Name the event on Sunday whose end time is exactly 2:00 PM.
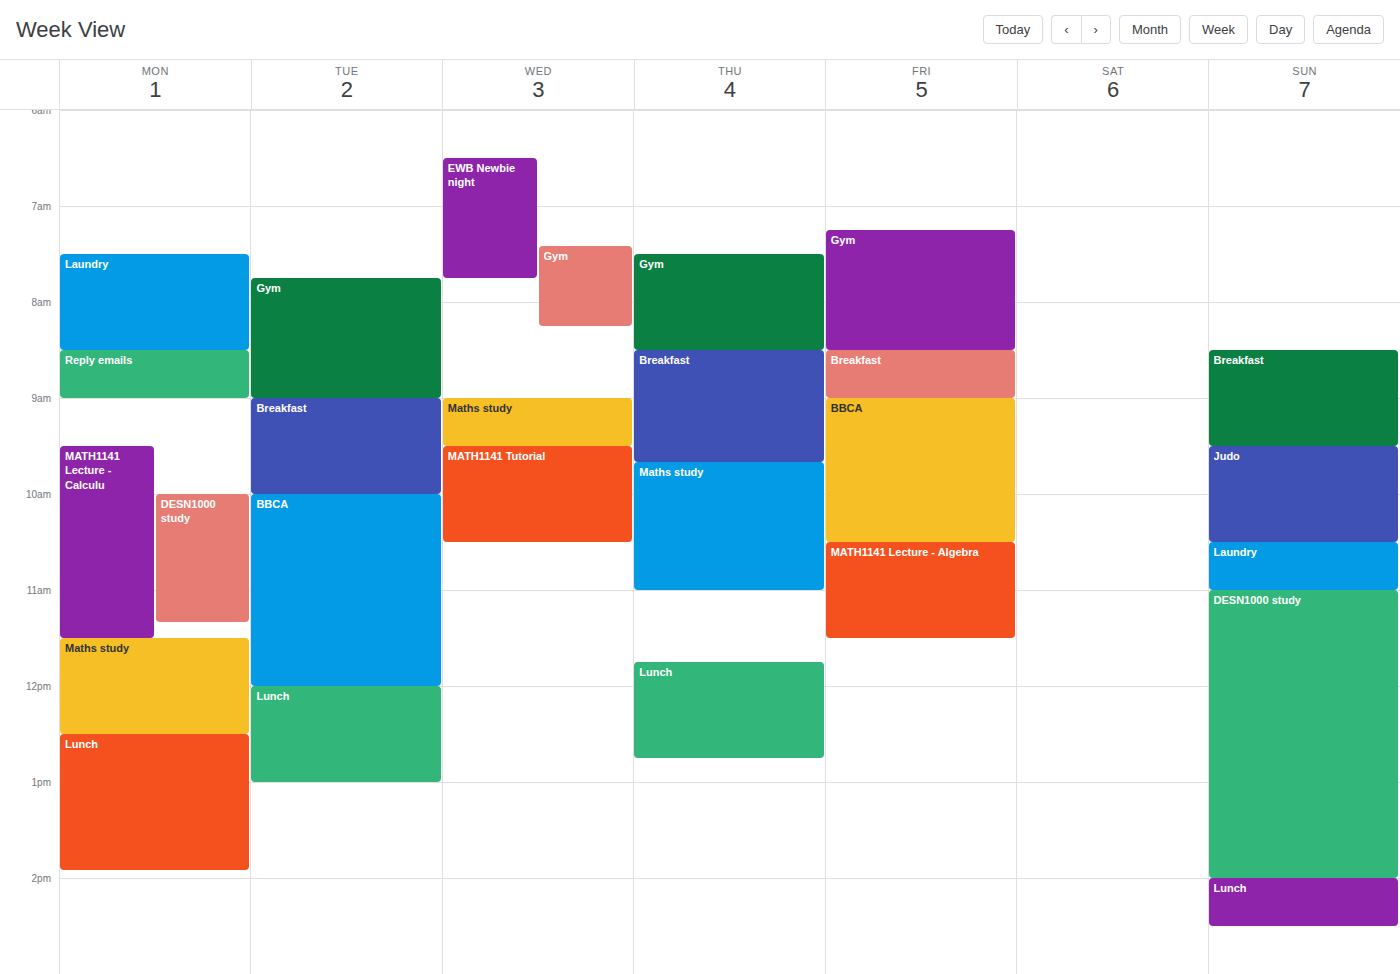
"DESN1000 study"